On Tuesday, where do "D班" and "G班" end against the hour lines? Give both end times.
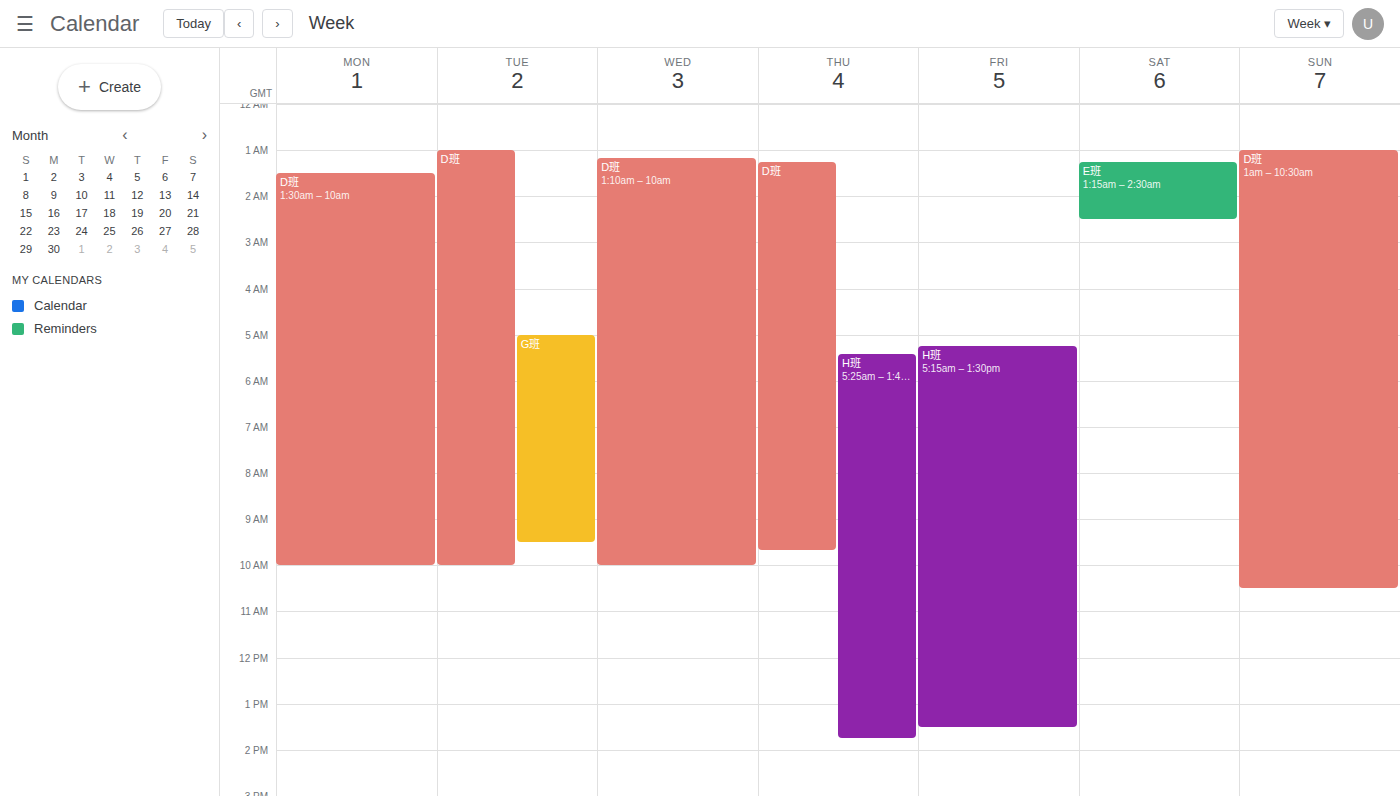
"D班": 10:00 AM, exactly on the 10 AM line. "G班": 9:30 AM, halfway between the 9 AM and 10 AM lines.